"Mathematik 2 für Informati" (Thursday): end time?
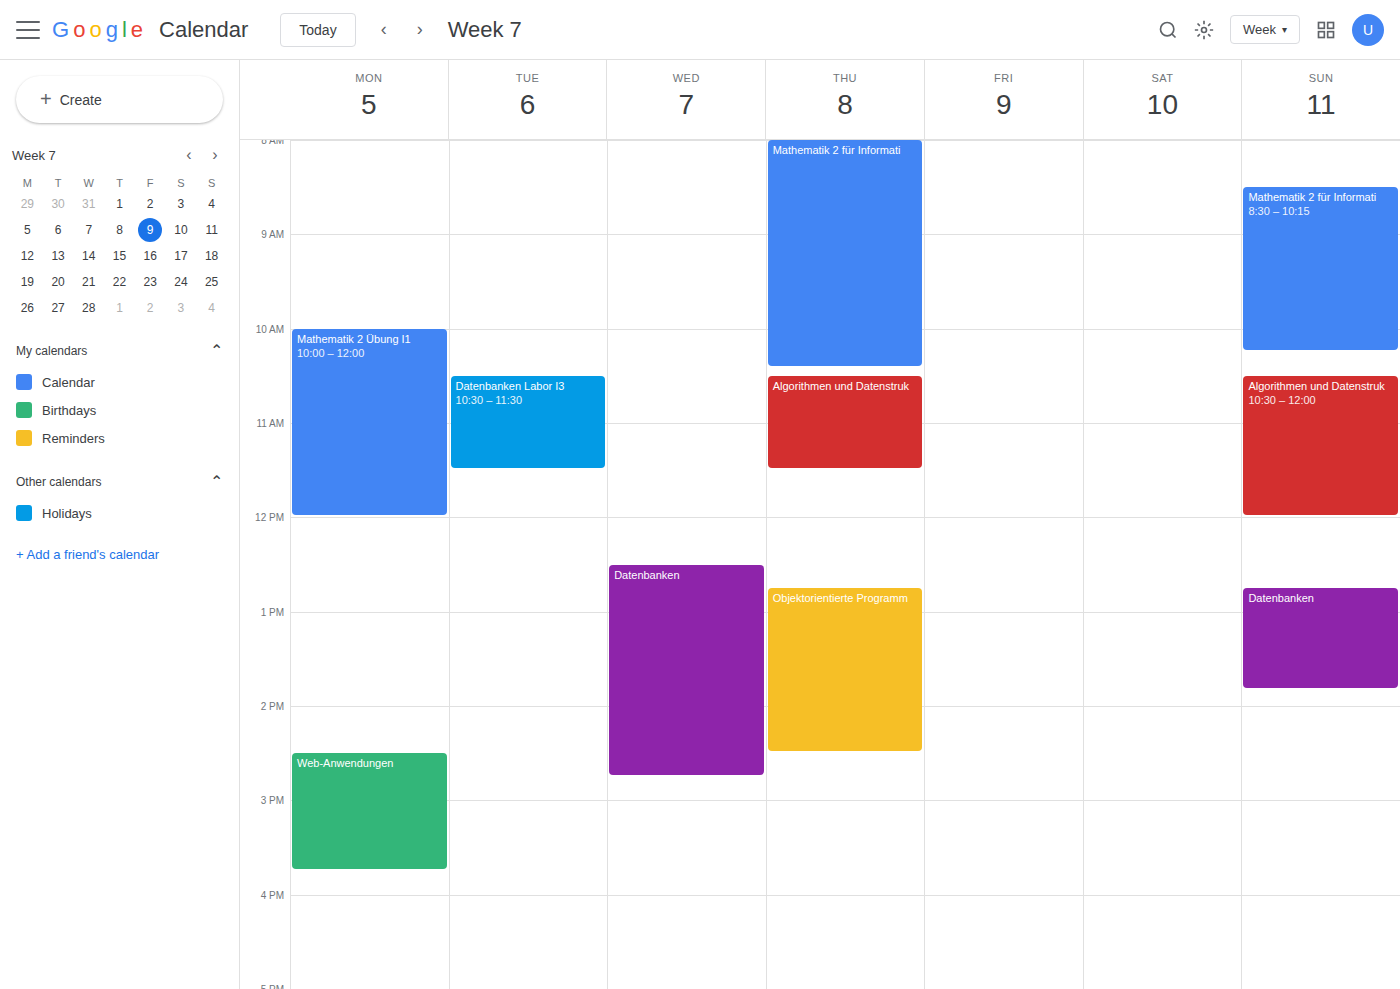
10:25 AM